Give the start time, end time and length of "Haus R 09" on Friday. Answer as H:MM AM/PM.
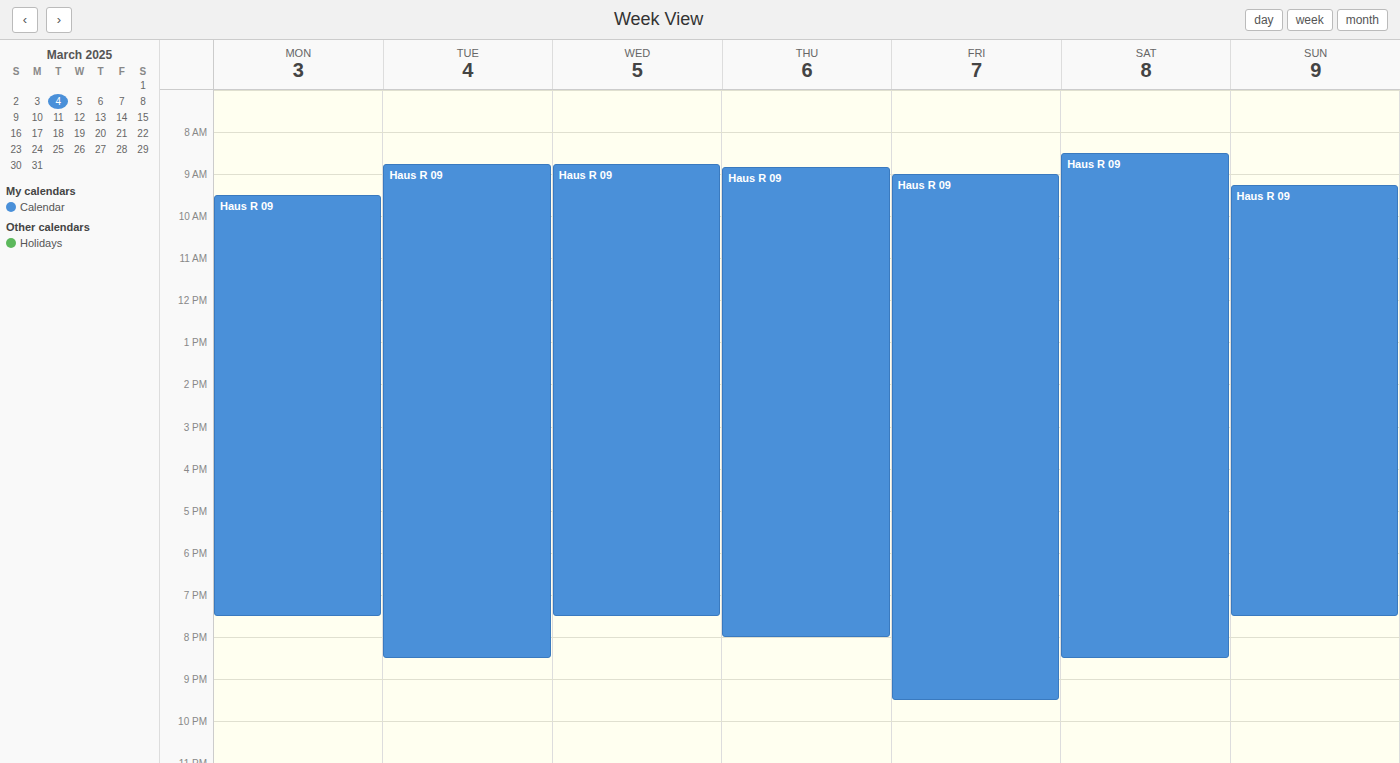
9:00 AM to 9:30 PM, 12 hours 30 minutes